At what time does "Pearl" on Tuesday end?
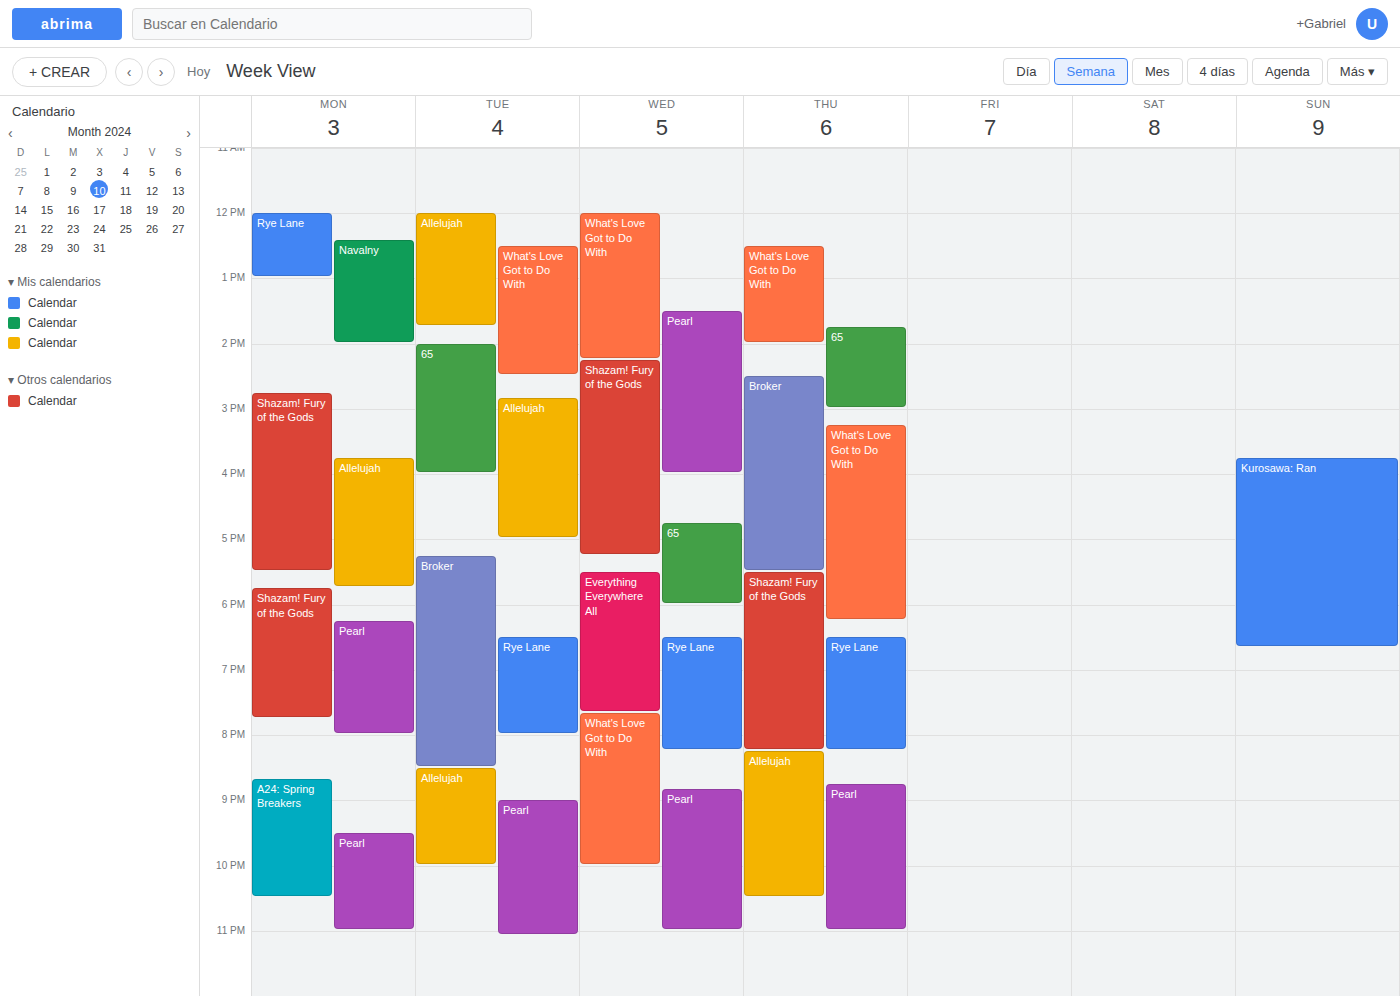
11:05 PM